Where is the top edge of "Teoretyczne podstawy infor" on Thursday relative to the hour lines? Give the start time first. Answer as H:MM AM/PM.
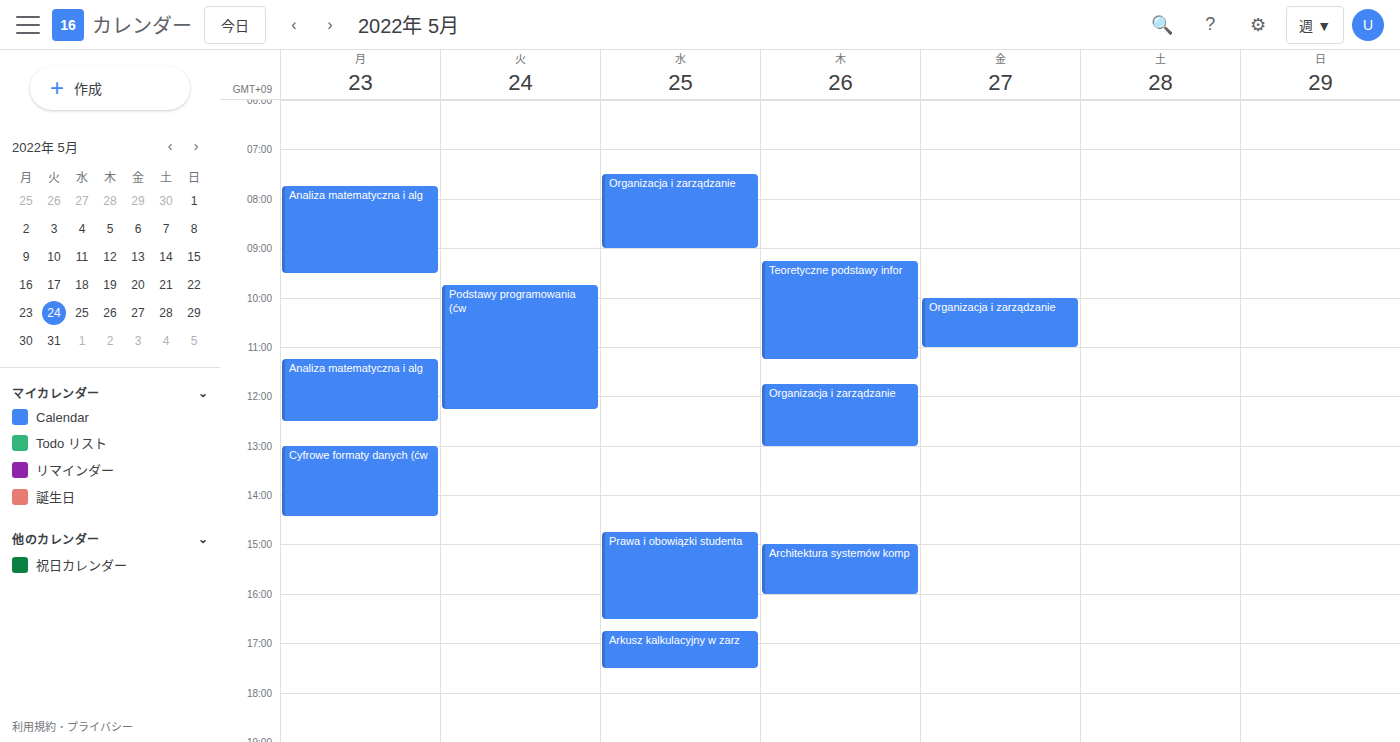
9:15 AM -- neither: a quarter of the way from the 9 AM line to the 10 AM line.